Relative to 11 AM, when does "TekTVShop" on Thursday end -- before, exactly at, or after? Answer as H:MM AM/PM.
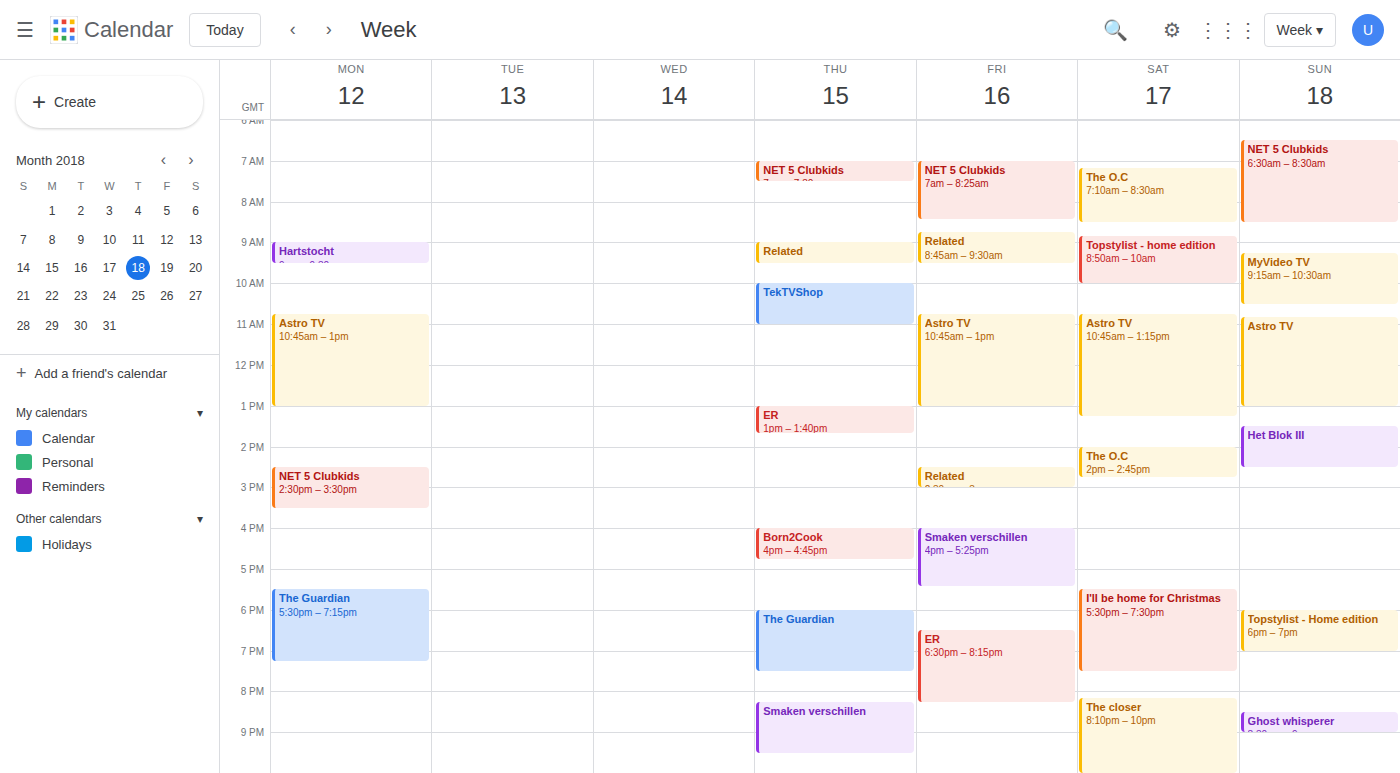
11:00 AM -- exactly at 11 AM, on the 11 AM line.